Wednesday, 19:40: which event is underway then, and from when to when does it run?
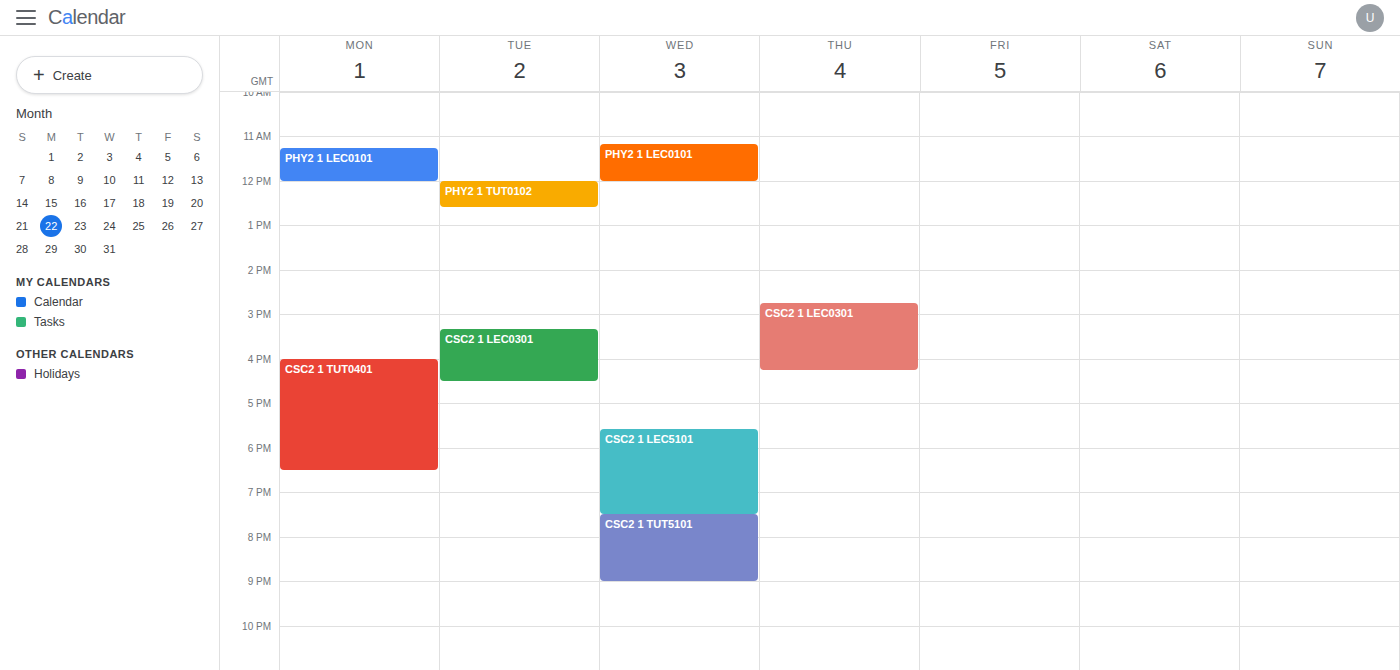
"CSC2 1 TUT5101", 19:30 to 21:00